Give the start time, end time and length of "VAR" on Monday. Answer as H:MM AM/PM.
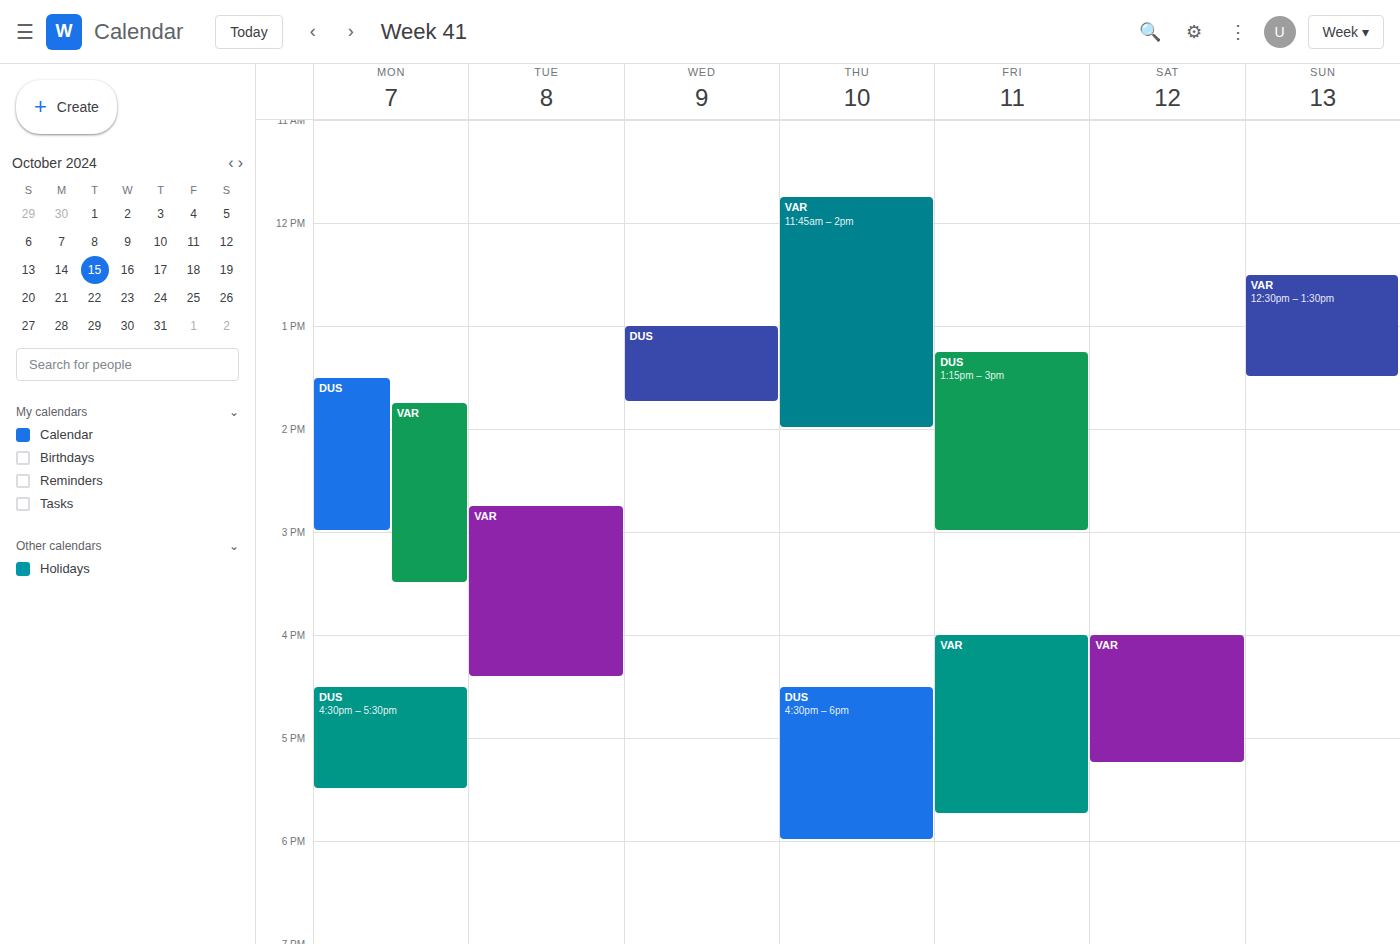
1:45 PM to 3:30 PM, 1 hour 45 minutes